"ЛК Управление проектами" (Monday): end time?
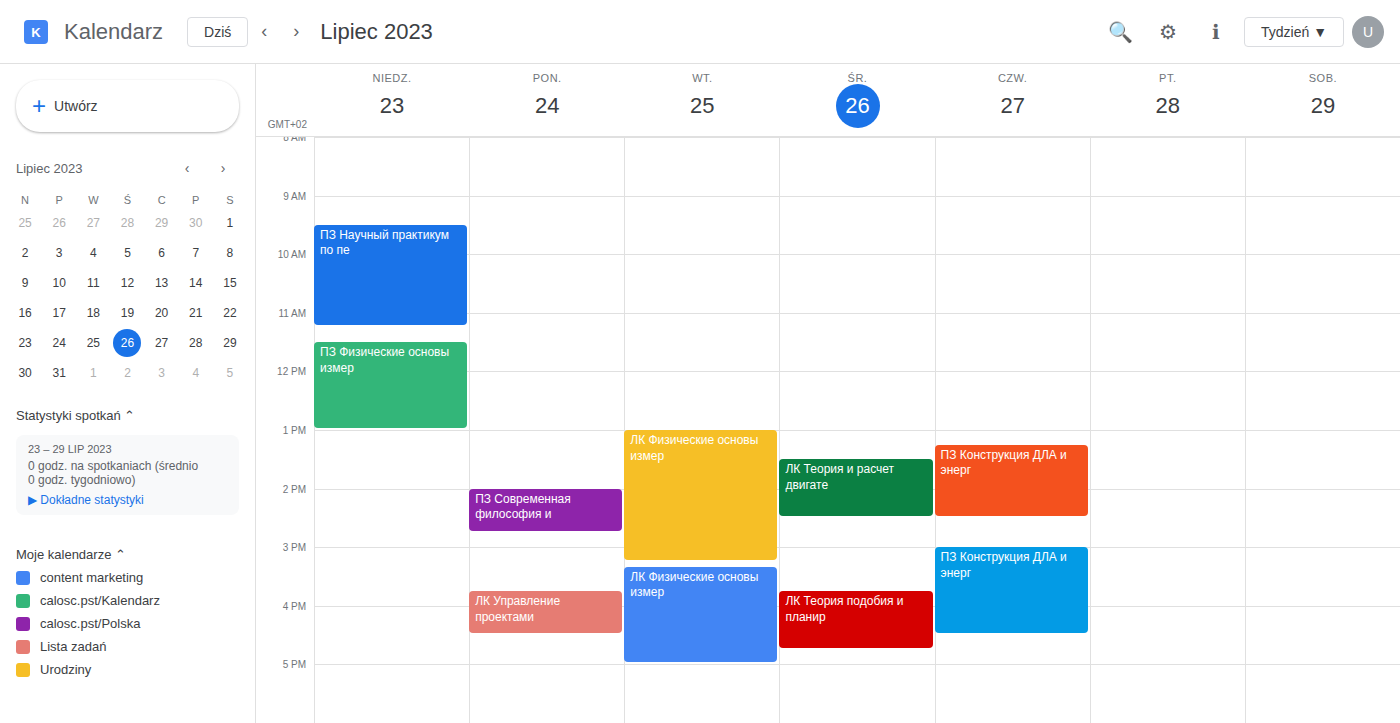
4:30 PM